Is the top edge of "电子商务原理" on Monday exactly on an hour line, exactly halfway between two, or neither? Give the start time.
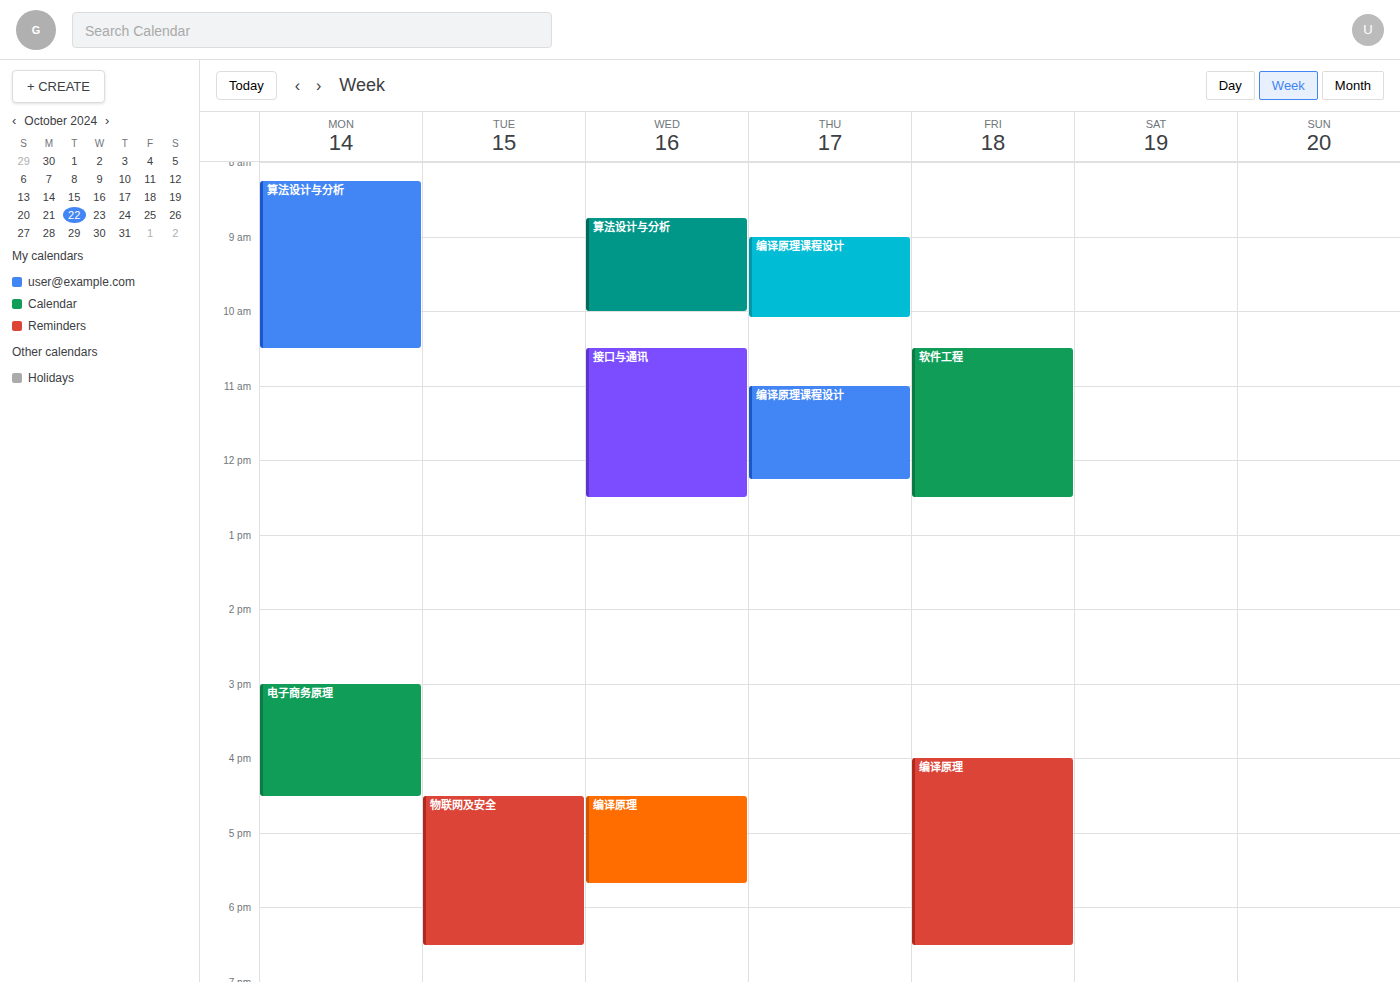
3:00 PM -- exactly on the 3 PM line.